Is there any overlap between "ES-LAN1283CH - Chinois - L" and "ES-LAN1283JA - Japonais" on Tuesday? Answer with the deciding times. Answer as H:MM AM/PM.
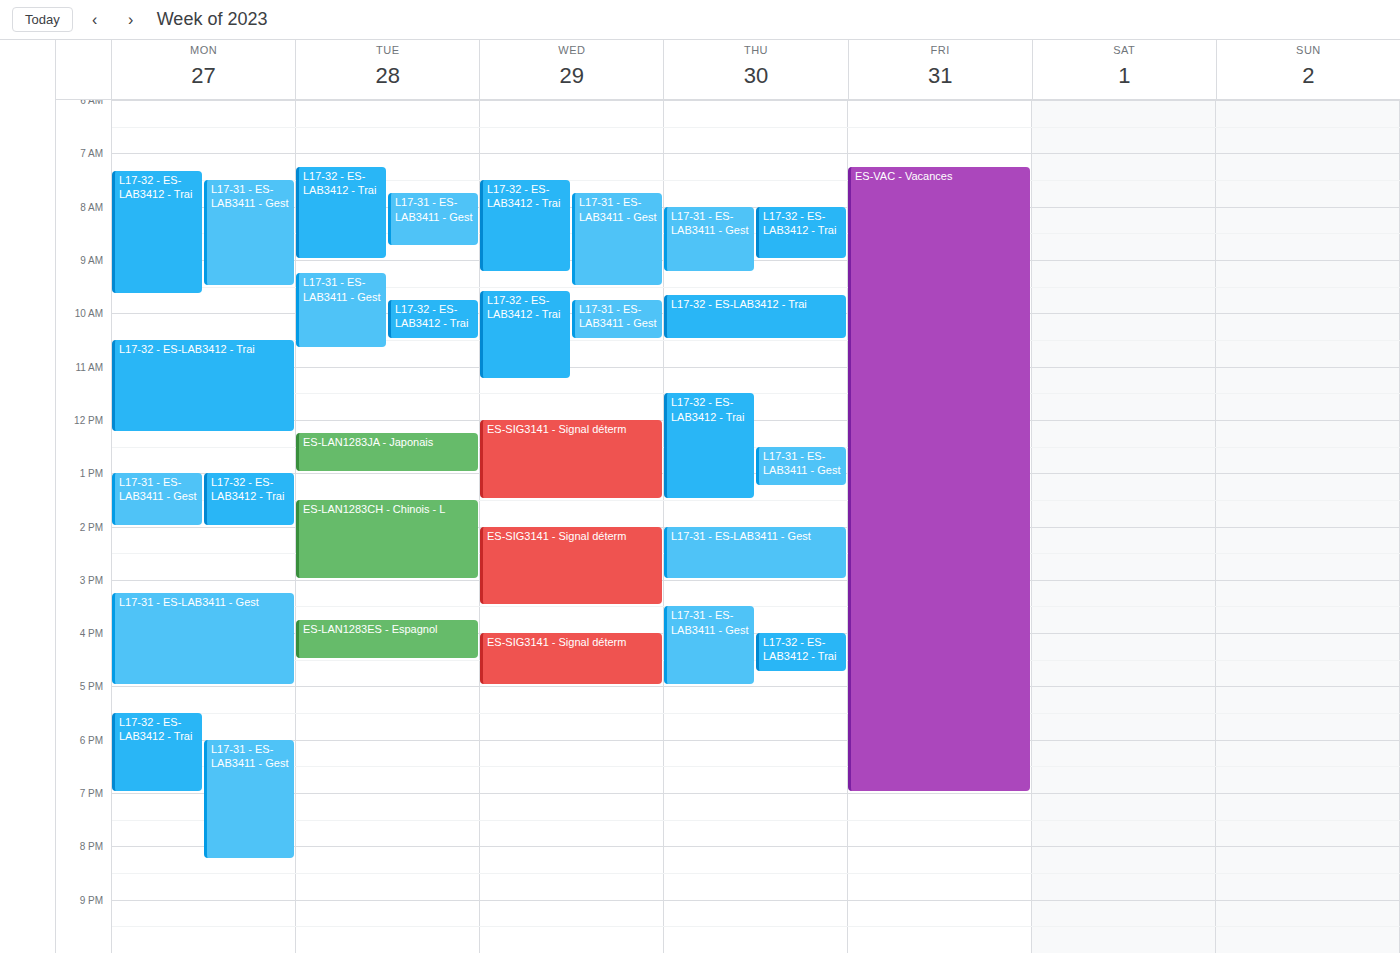
"ES-LAN1283JA - Japonais" ends at 1:00 PM and "ES-LAN1283CH - Chinois - L" starts at 1:30 PM -- no overlap.